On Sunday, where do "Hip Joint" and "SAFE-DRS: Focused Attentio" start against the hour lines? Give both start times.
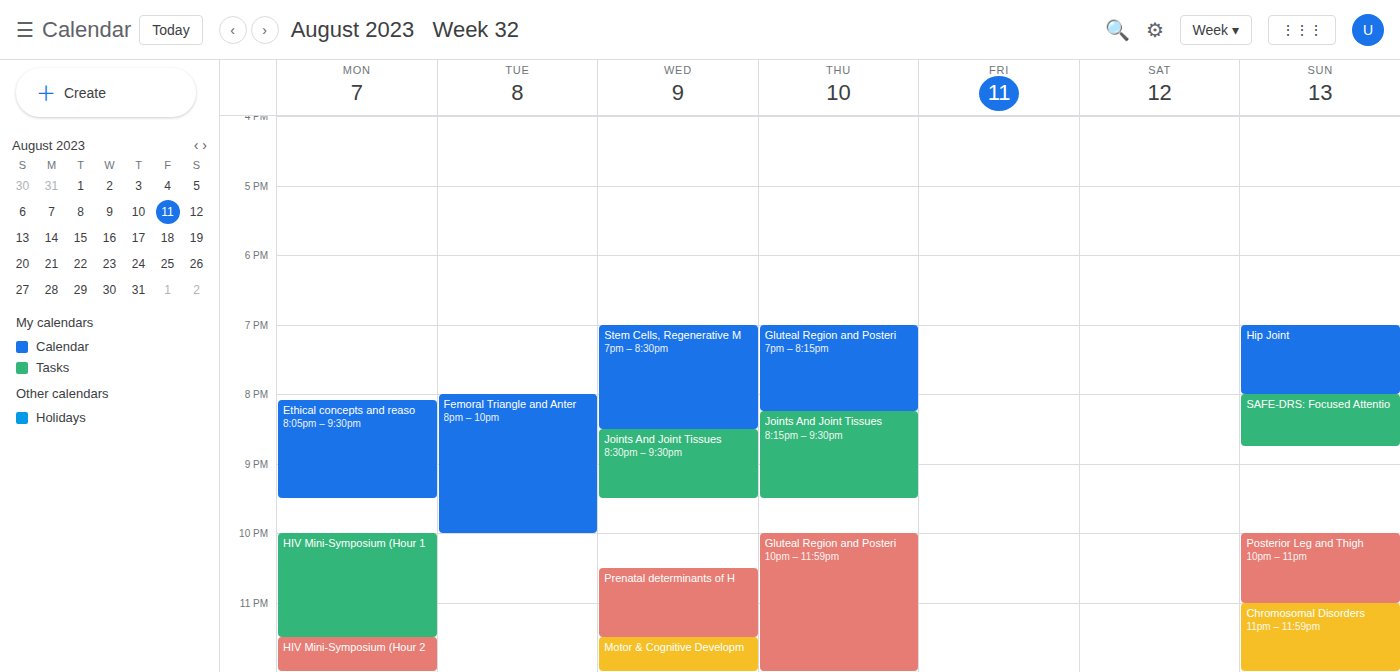
"Hip Joint": 7:00 PM, exactly on the 7 PM line. "SAFE-DRS: Focused Attentio": 8:00 PM, exactly on the 8 PM line.